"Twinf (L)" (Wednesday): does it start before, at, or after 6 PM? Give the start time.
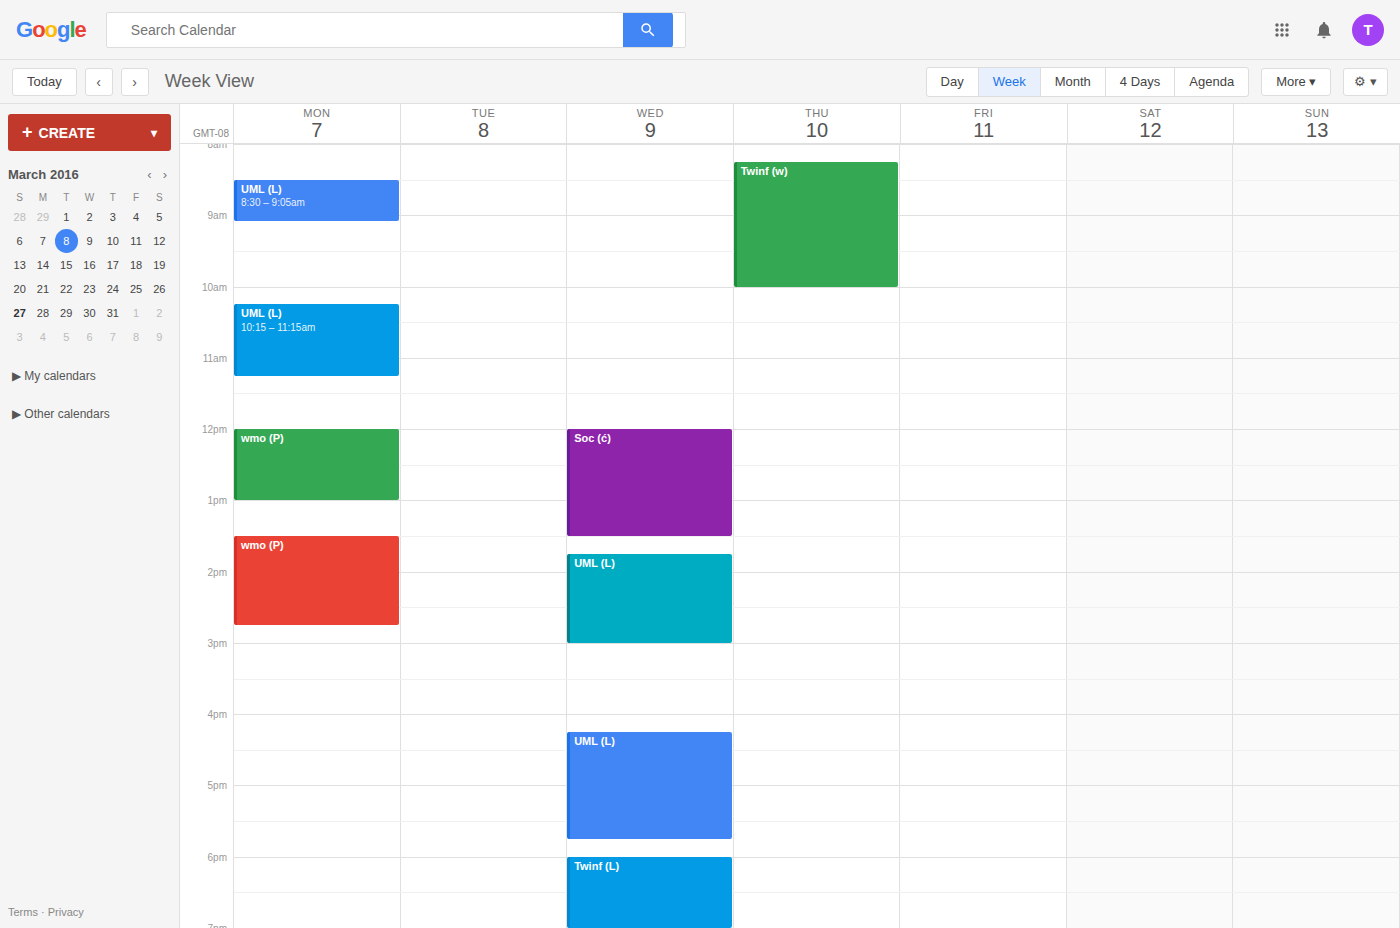
6:00 PM -- exactly at 6 PM, on the 6 PM line.